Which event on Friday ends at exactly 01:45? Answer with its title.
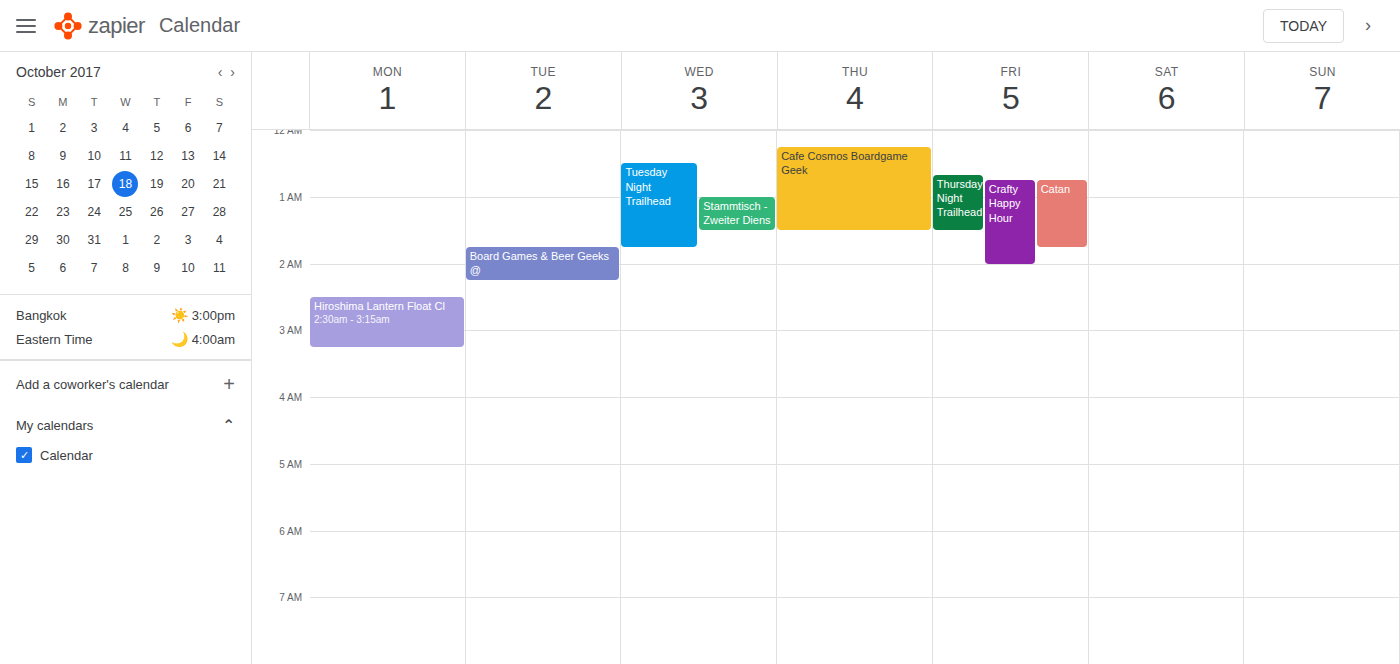
"Catan"